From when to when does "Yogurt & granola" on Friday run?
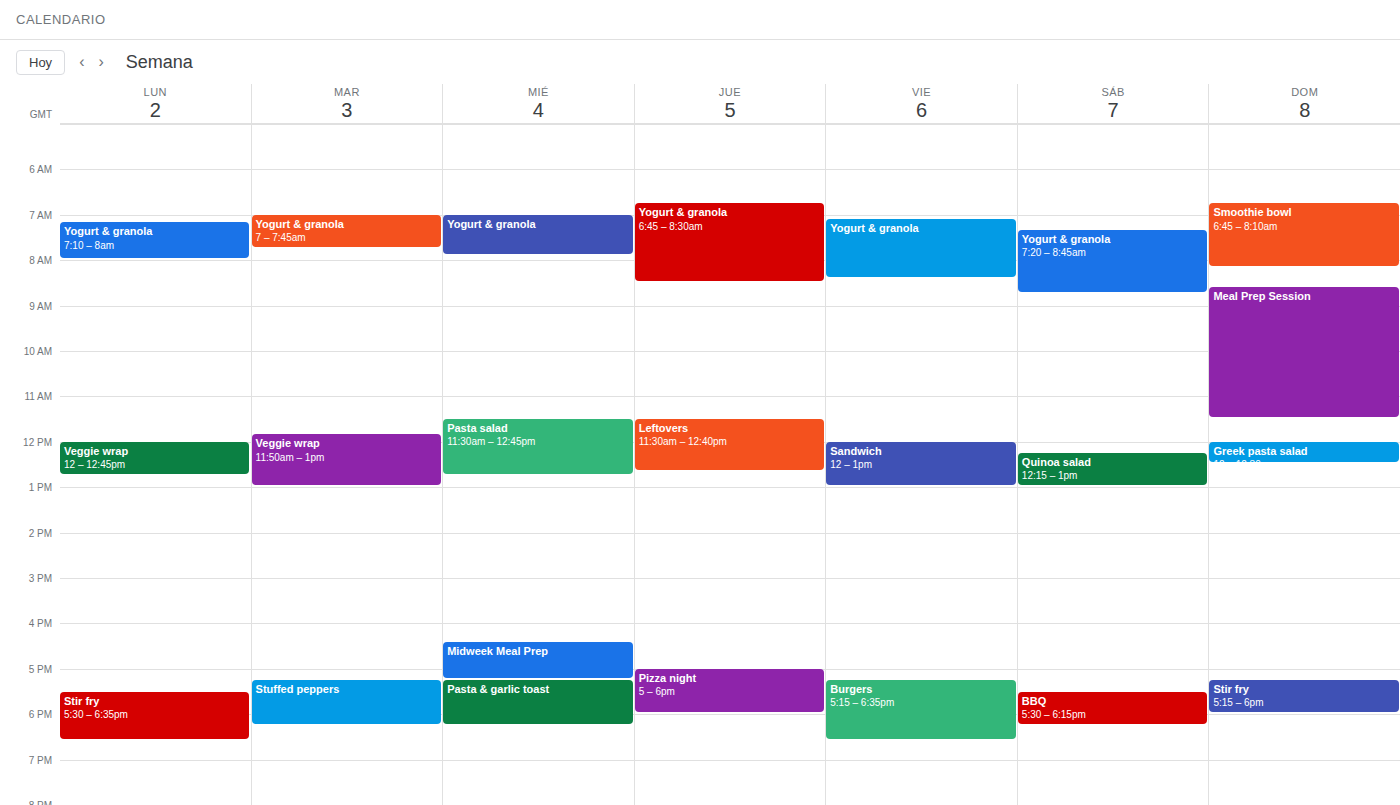
07:05 to 08:25